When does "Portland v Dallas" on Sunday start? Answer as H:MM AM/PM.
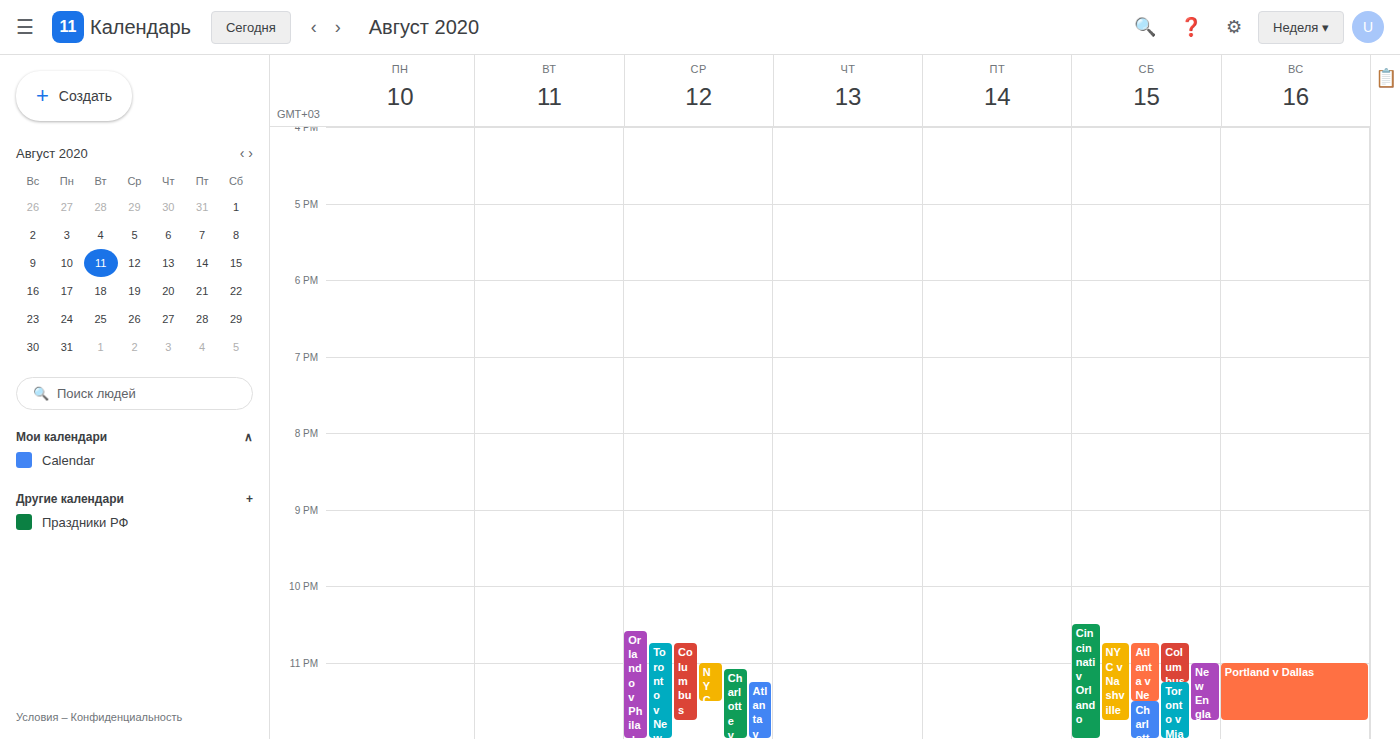
11:00 PM